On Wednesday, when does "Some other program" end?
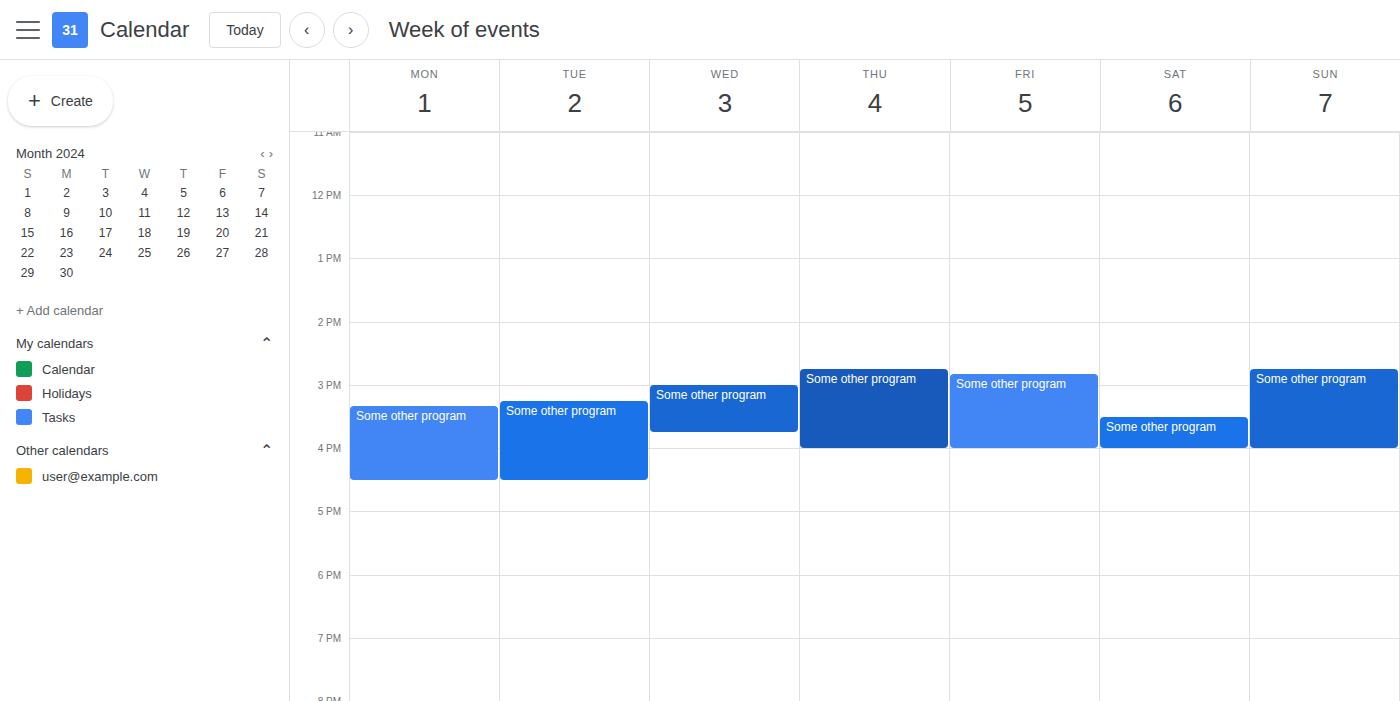
3:45 PM